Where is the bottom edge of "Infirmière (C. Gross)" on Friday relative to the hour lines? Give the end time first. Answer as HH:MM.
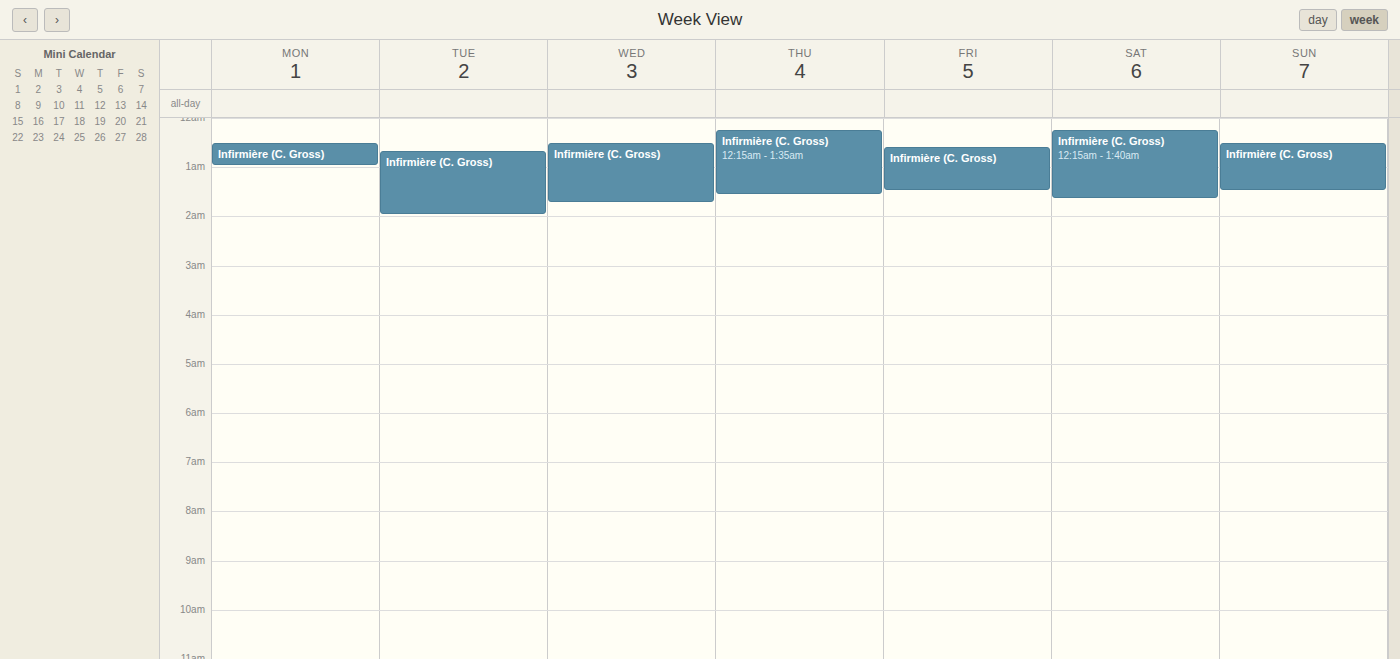
01:30 -- halfway between the 01:00 and 02:00 lines.